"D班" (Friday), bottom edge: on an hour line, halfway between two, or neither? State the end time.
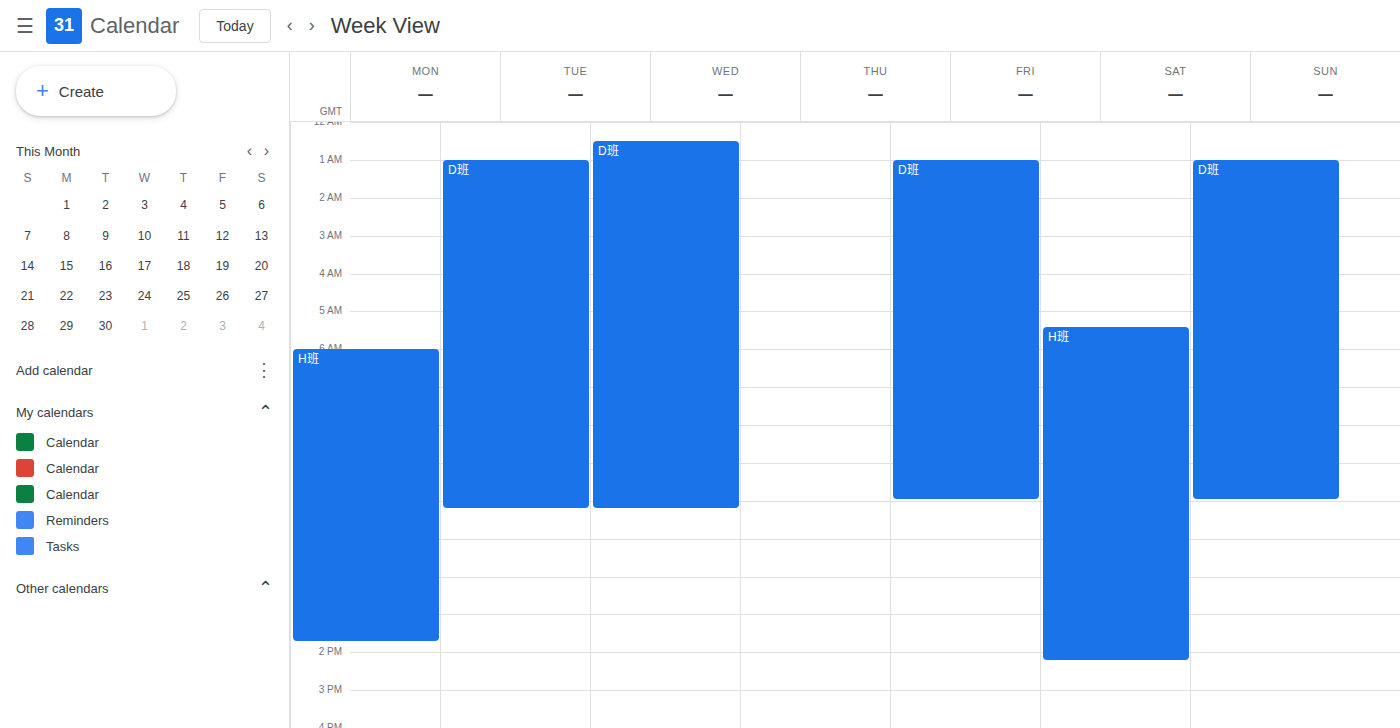
10:00 AM -- exactly on the 10 AM line.